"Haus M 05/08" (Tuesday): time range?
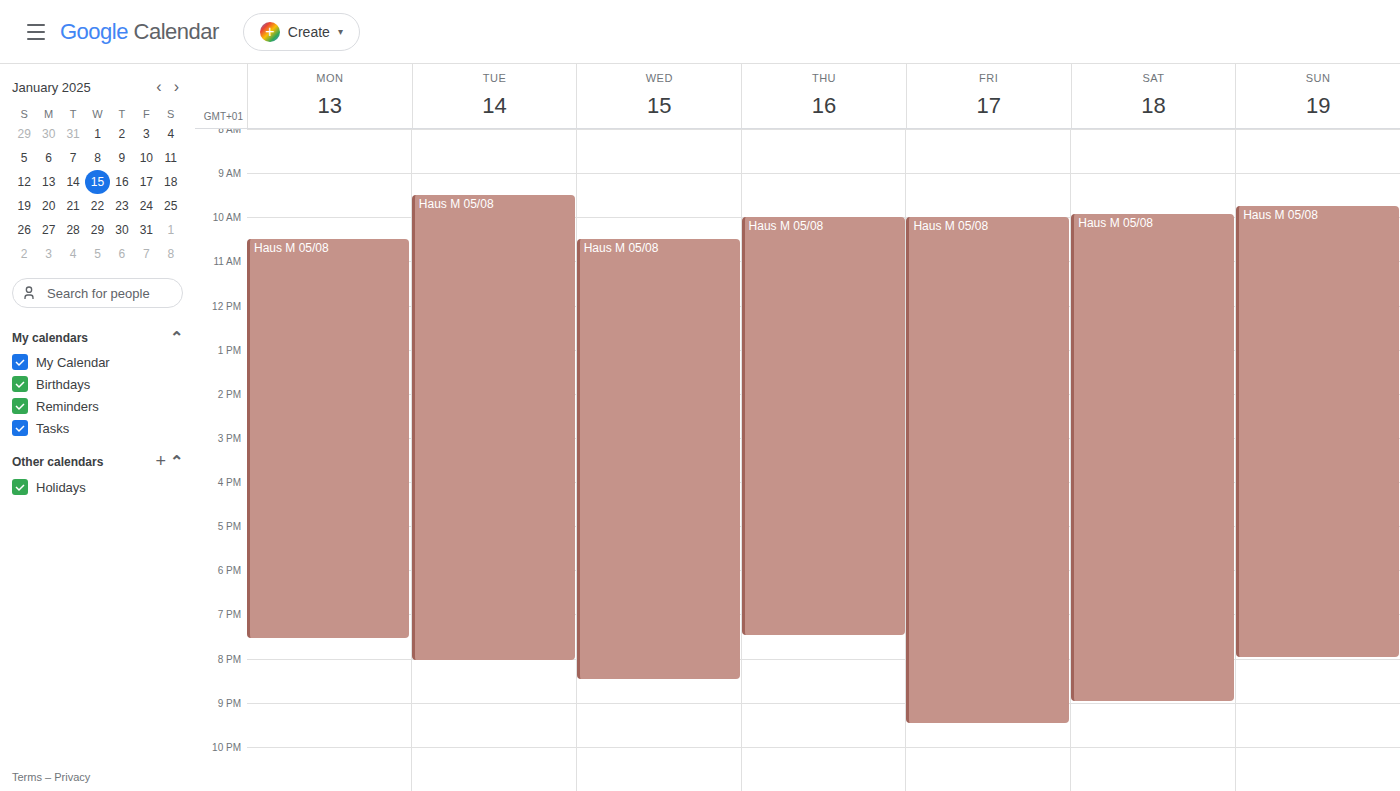
9:30 AM to 8:05 PM